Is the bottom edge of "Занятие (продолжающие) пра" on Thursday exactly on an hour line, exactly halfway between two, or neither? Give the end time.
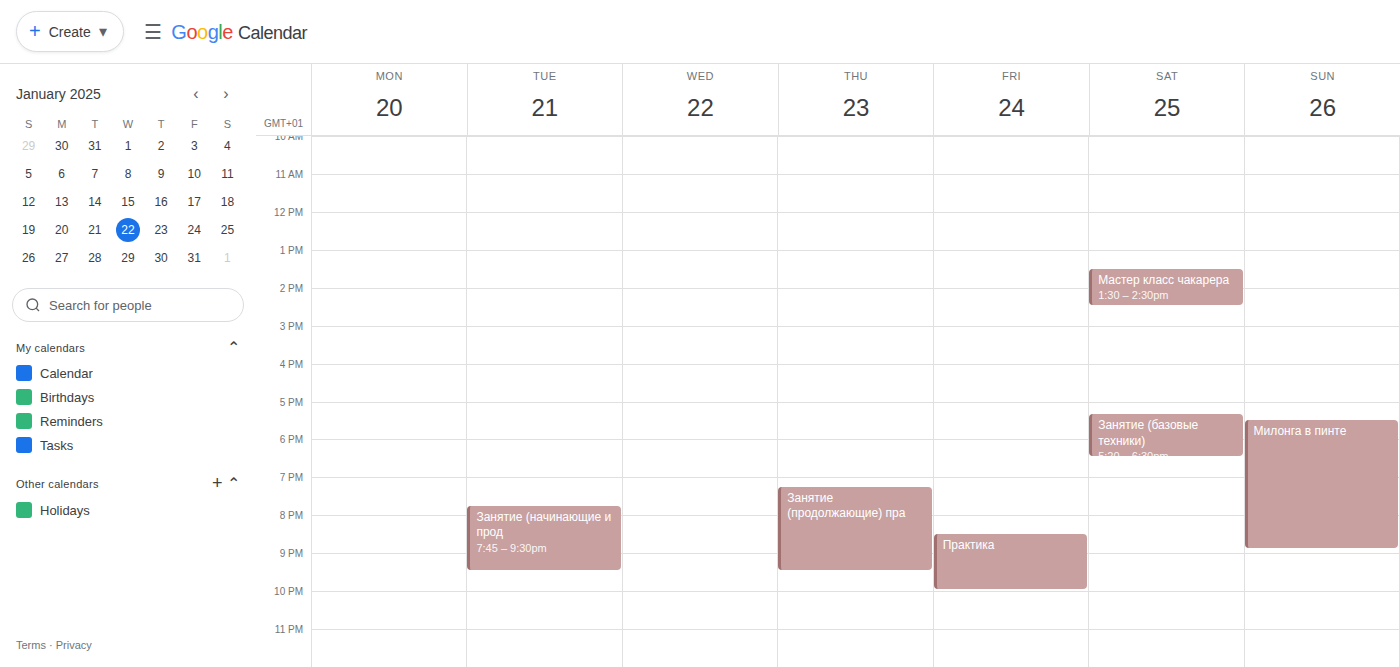
9:30 PM -- halfway between the 9 PM and 10 PM lines.